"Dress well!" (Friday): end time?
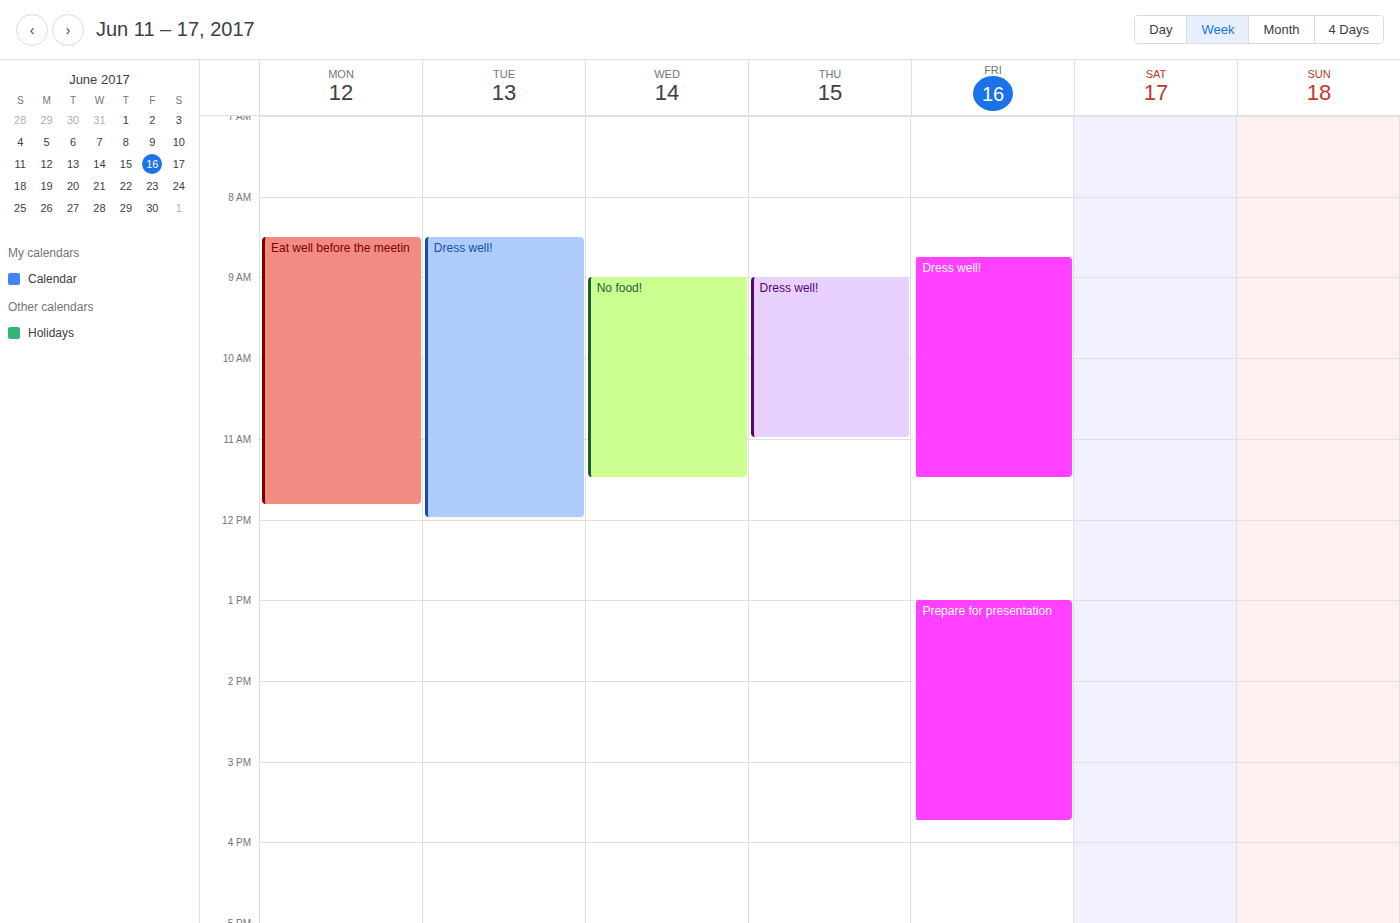
11:30 AM